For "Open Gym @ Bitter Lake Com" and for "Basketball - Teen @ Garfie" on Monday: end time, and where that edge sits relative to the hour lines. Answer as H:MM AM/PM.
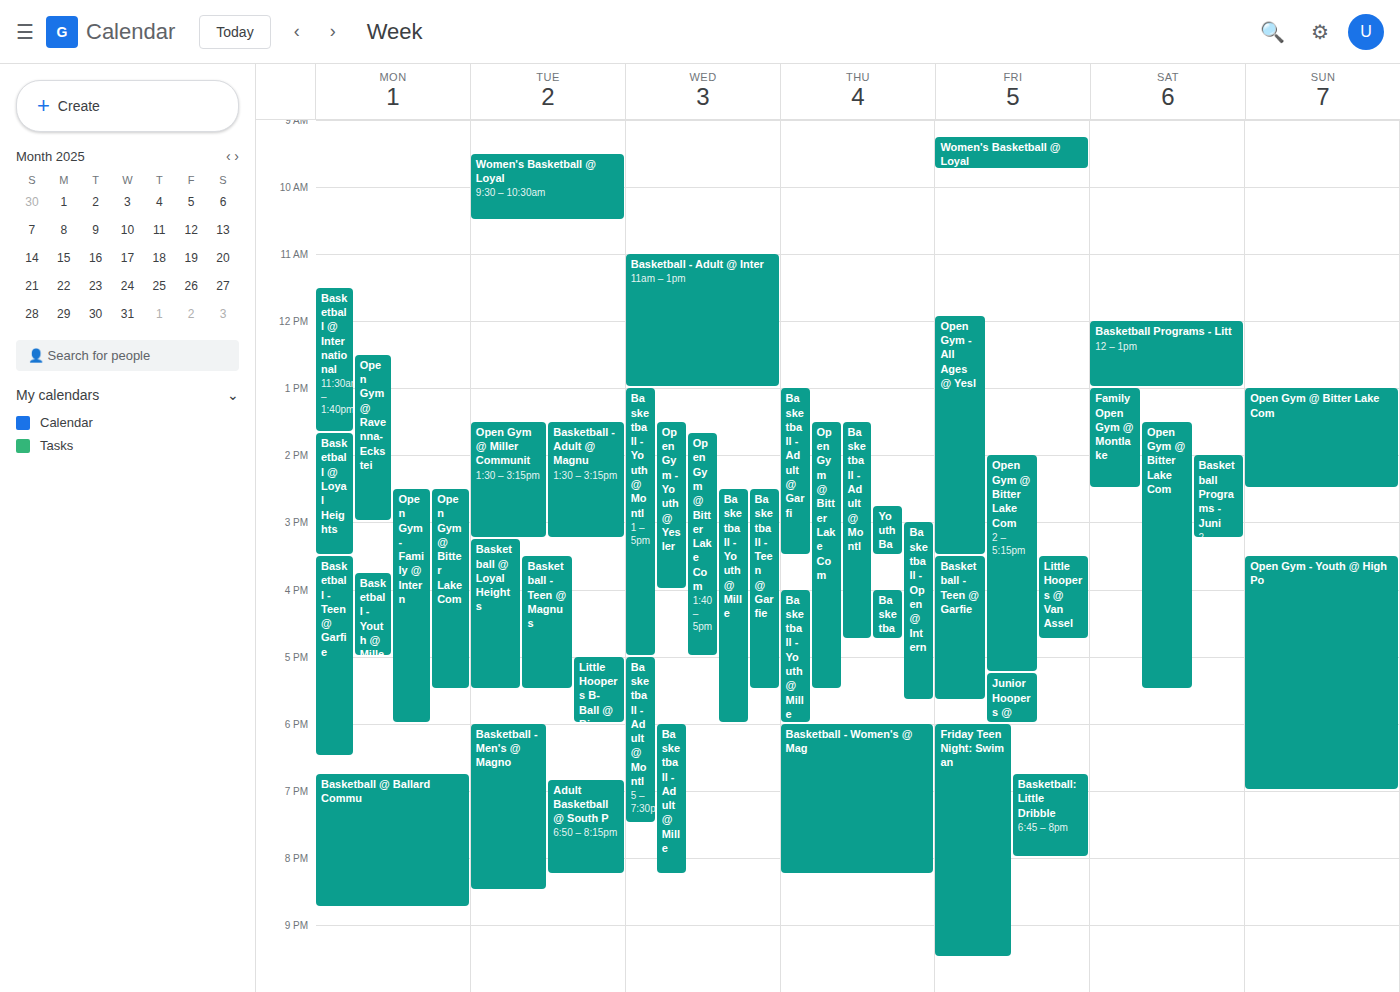
"Open Gym @ Bitter Lake Com": 5:30 PM, halfway between the 5 PM and 6 PM lines. "Basketball - Teen @ Garfie": 6:30 PM, halfway between the 6 PM and 7 PM lines.